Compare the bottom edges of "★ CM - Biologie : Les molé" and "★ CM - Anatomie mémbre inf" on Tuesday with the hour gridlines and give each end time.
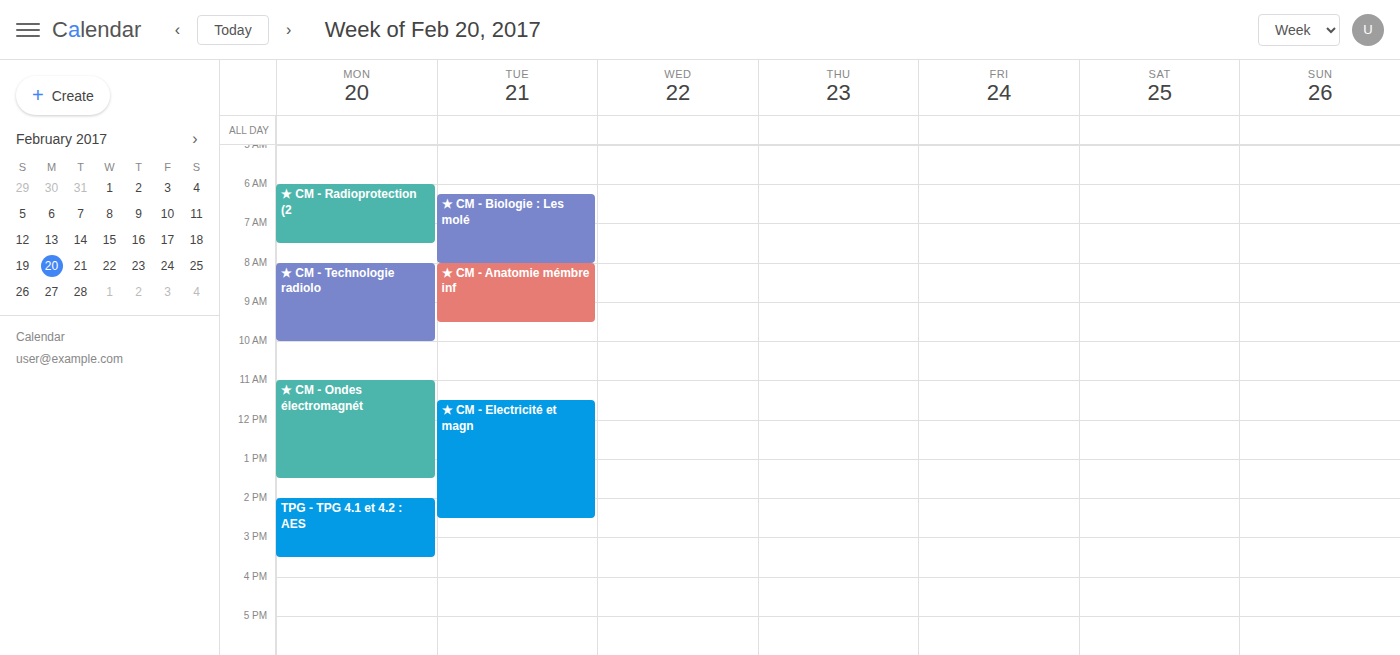
"★ CM - Biologie : Les molé": 8:00 AM, exactly on the 8 AM line. "★ CM - Anatomie mémbre inf": 9:30 AM, halfway between the 9 AM and 10 AM lines.